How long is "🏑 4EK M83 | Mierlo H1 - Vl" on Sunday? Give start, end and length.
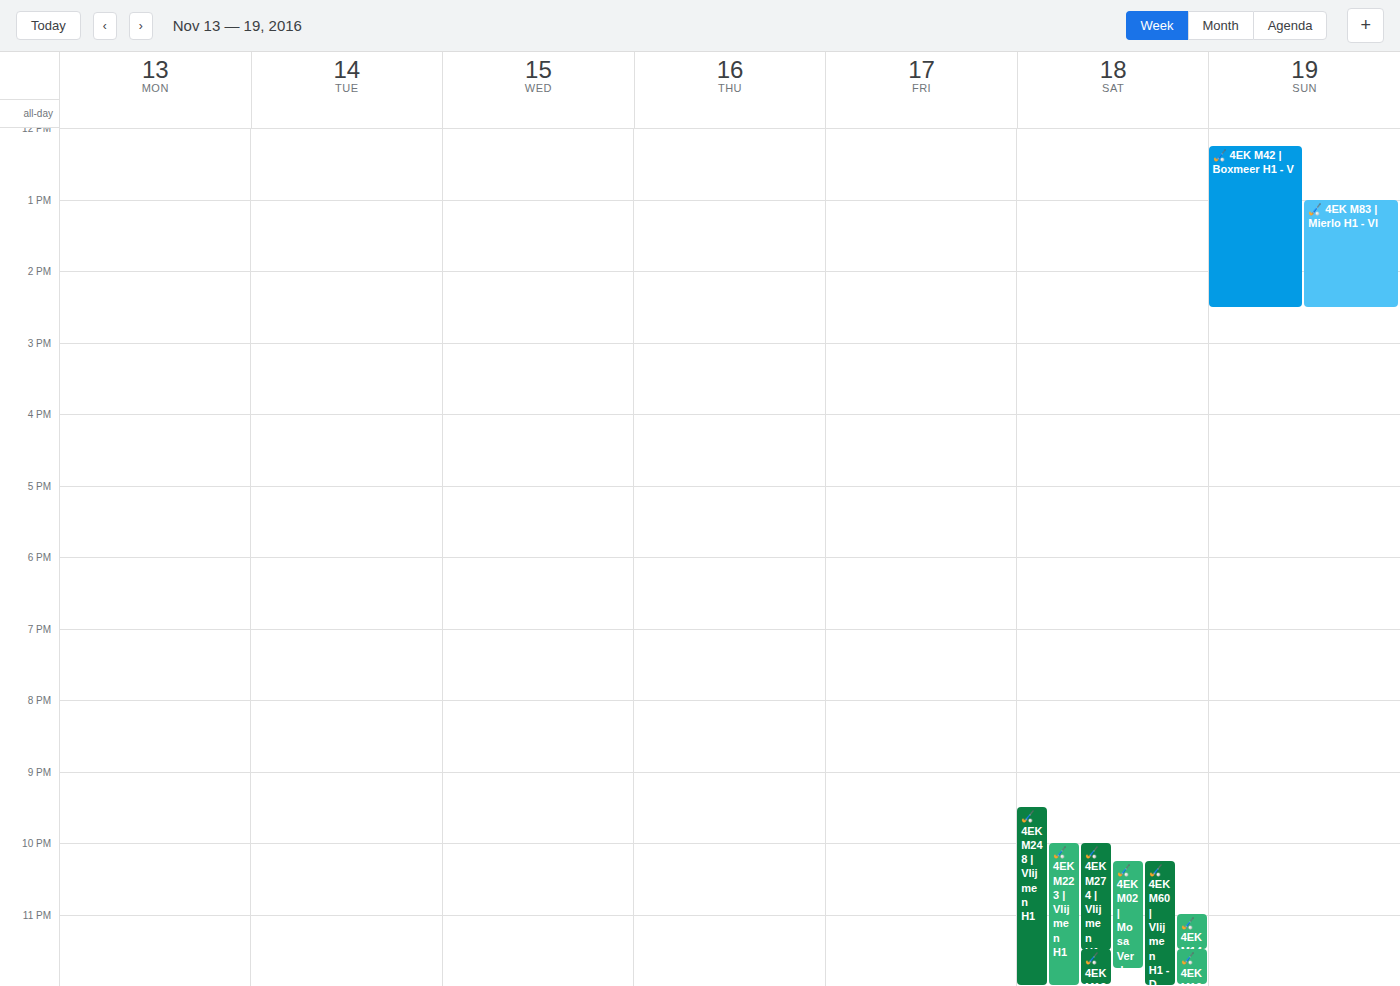
1:00 PM to 2:30 PM, 1 hour 30 minutes